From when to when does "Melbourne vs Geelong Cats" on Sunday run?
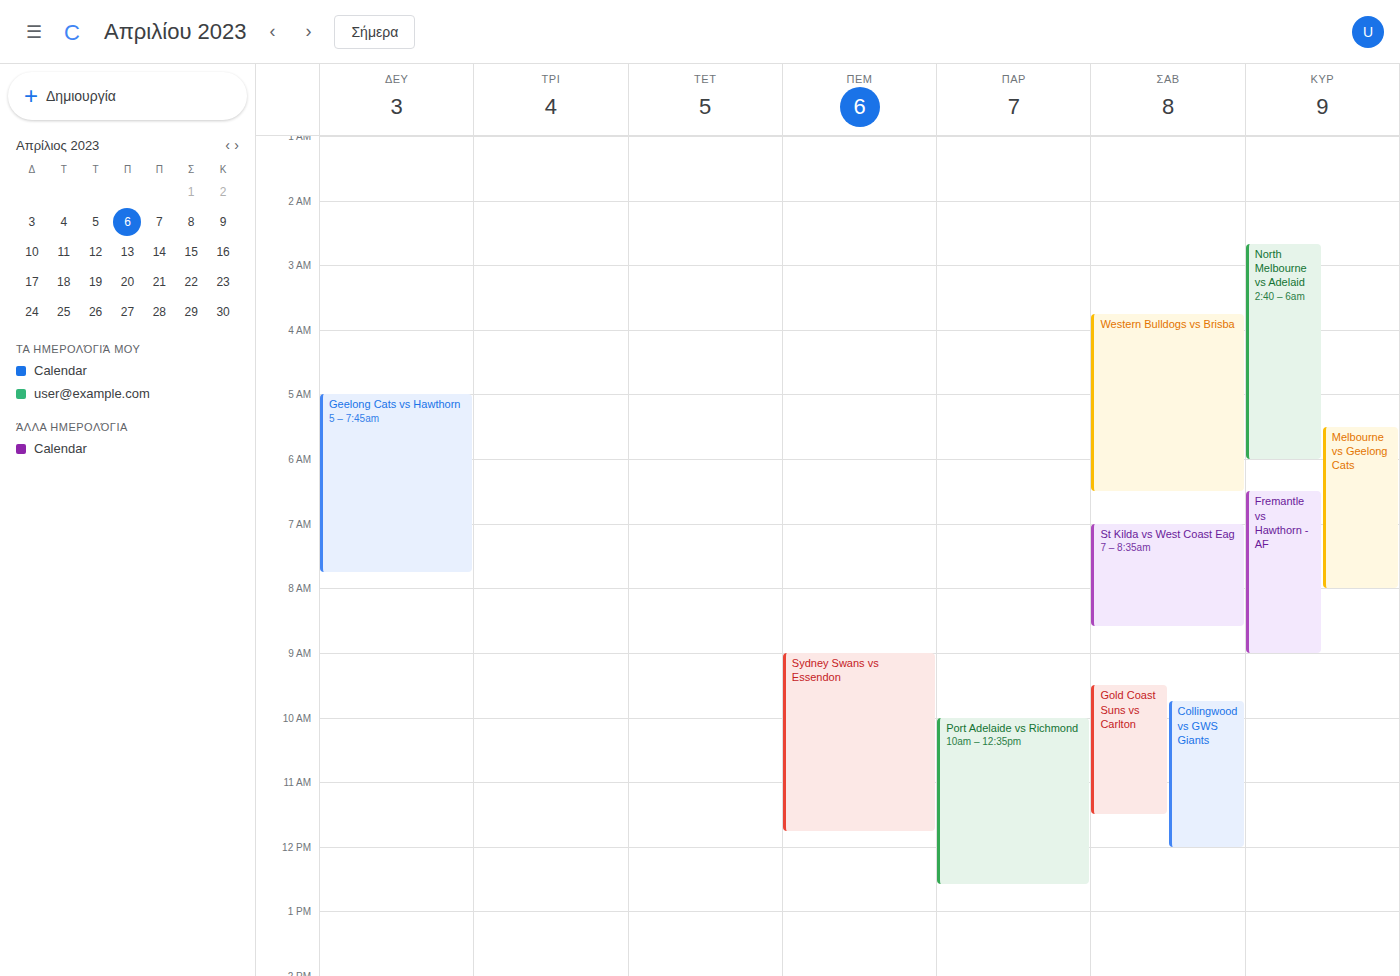
5:30 AM to 8:00 AM